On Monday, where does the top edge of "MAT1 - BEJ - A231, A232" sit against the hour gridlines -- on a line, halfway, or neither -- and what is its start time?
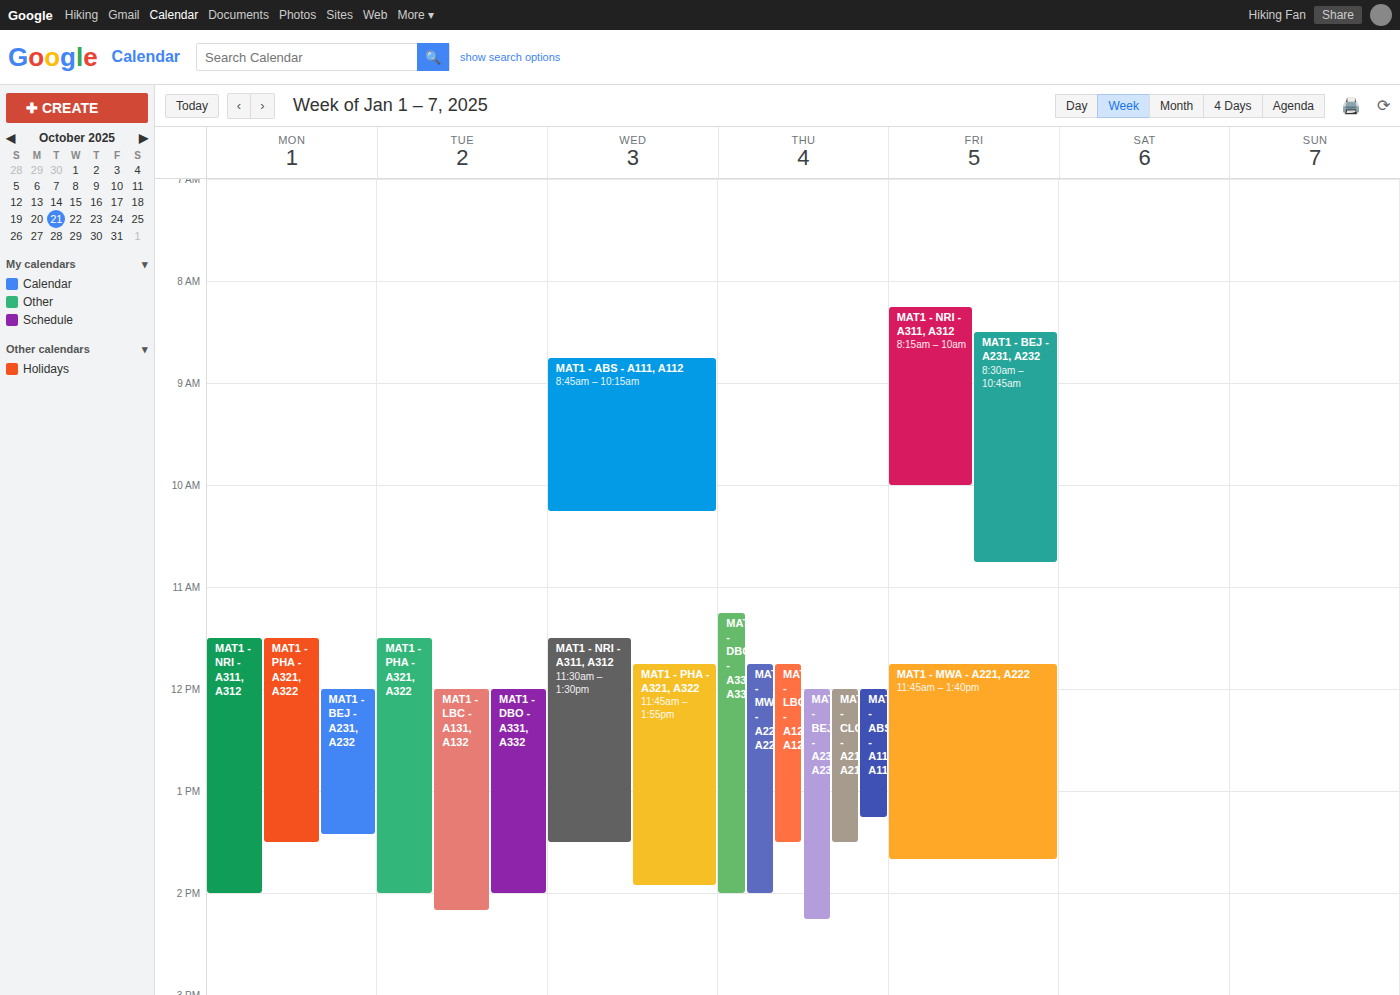
12:00 PM -- exactly on the 12 PM line.